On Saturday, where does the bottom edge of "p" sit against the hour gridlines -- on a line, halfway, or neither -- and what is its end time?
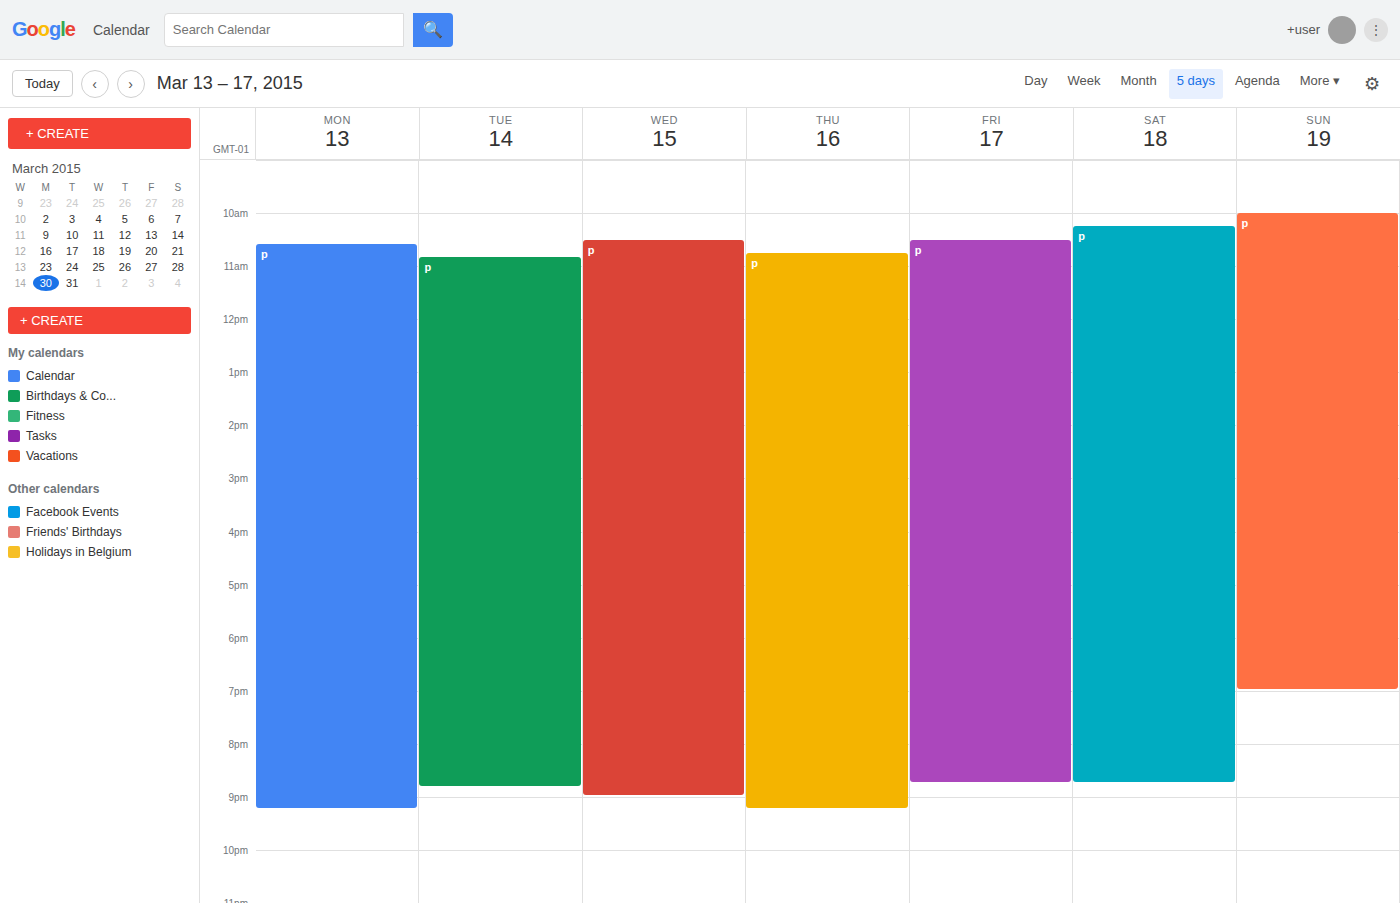
8:45 PM -- neither: three quarters of the way from the 8 PM line to the 9 PM line.